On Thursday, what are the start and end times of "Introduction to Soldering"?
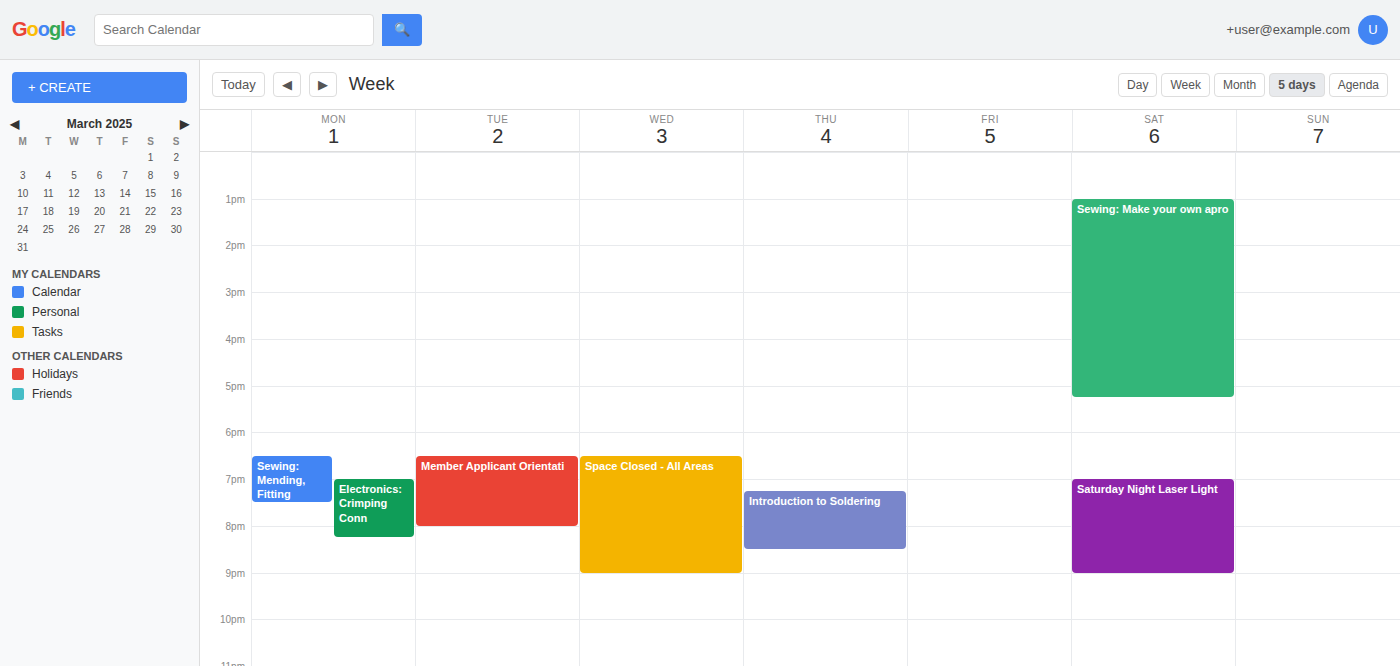
7:15 PM to 8:30 PM